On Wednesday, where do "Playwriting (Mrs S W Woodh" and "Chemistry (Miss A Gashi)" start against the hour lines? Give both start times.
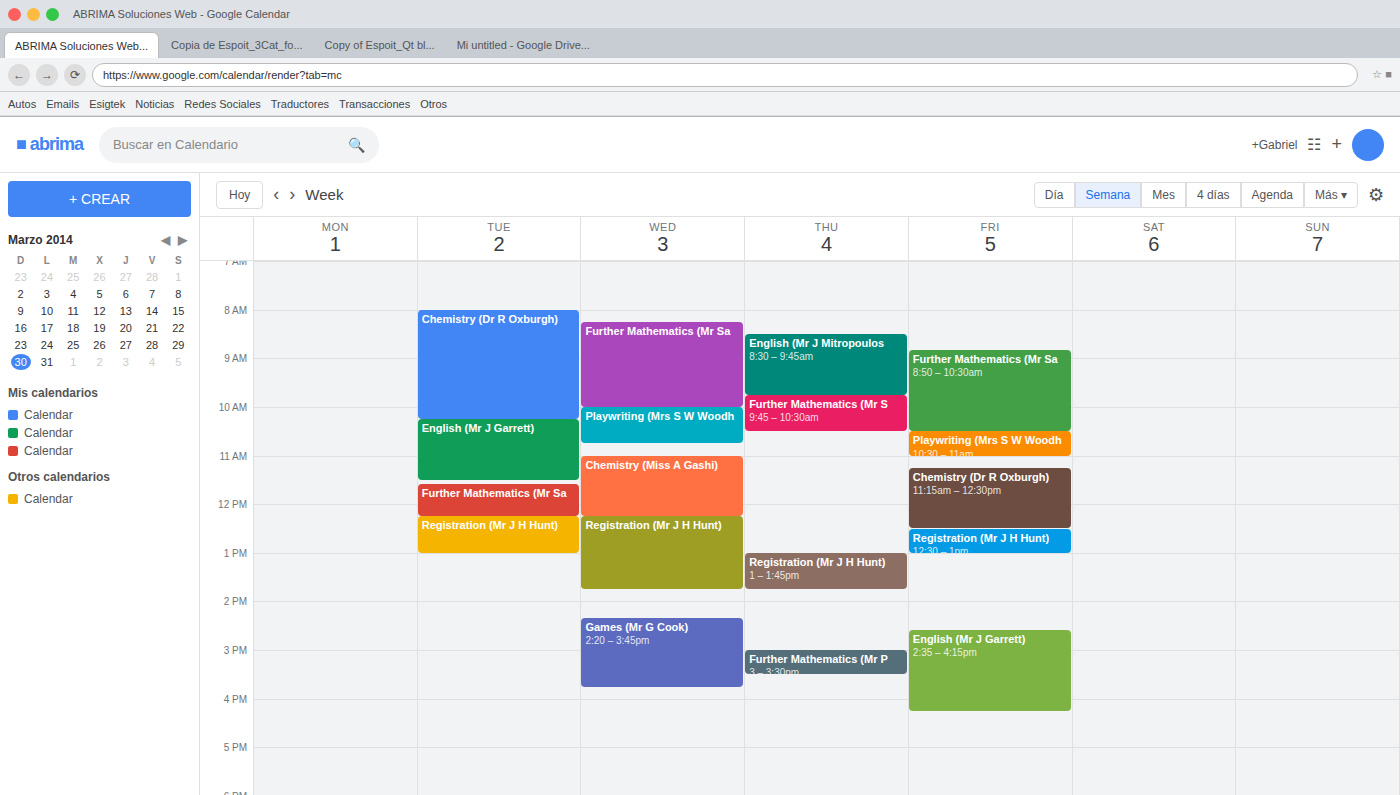
"Playwriting (Mrs S W Woodh": 10:00 AM, exactly on the 10 AM line. "Chemistry (Miss A Gashi)": 11:00 AM, exactly on the 11 AM line.